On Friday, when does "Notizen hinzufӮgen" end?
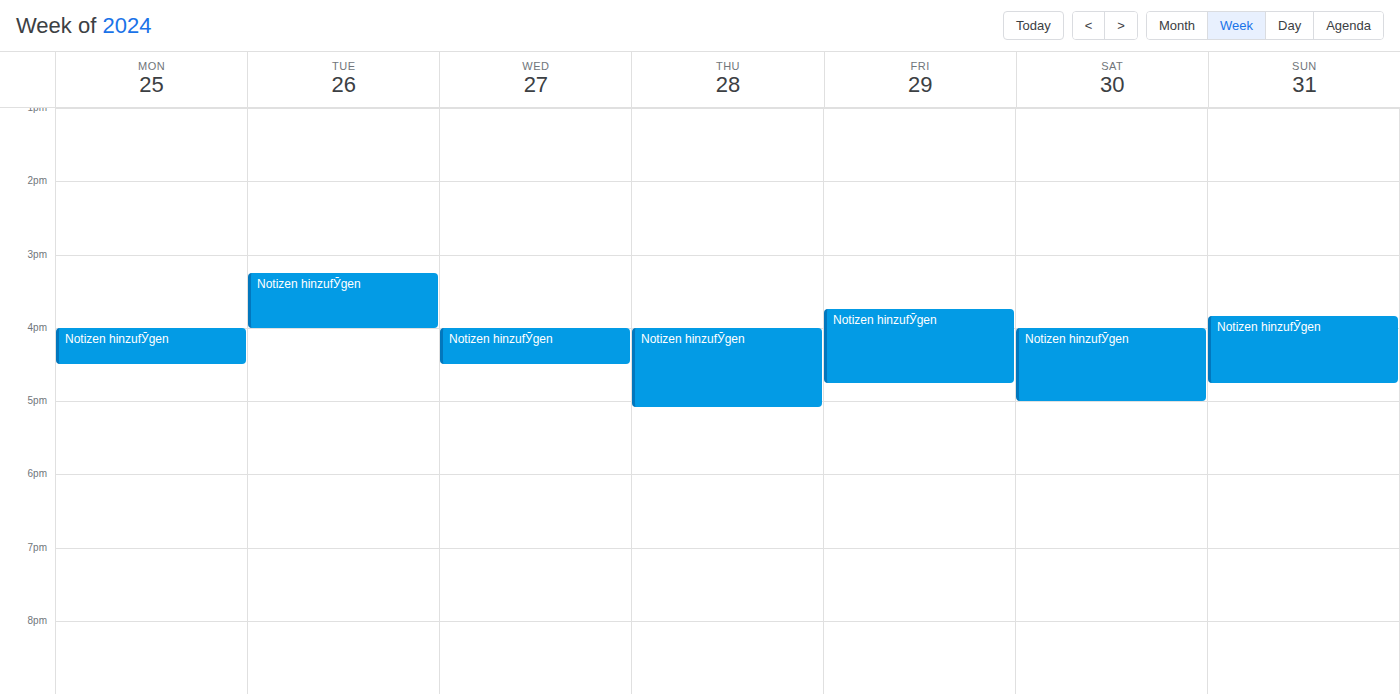
4:45 PM